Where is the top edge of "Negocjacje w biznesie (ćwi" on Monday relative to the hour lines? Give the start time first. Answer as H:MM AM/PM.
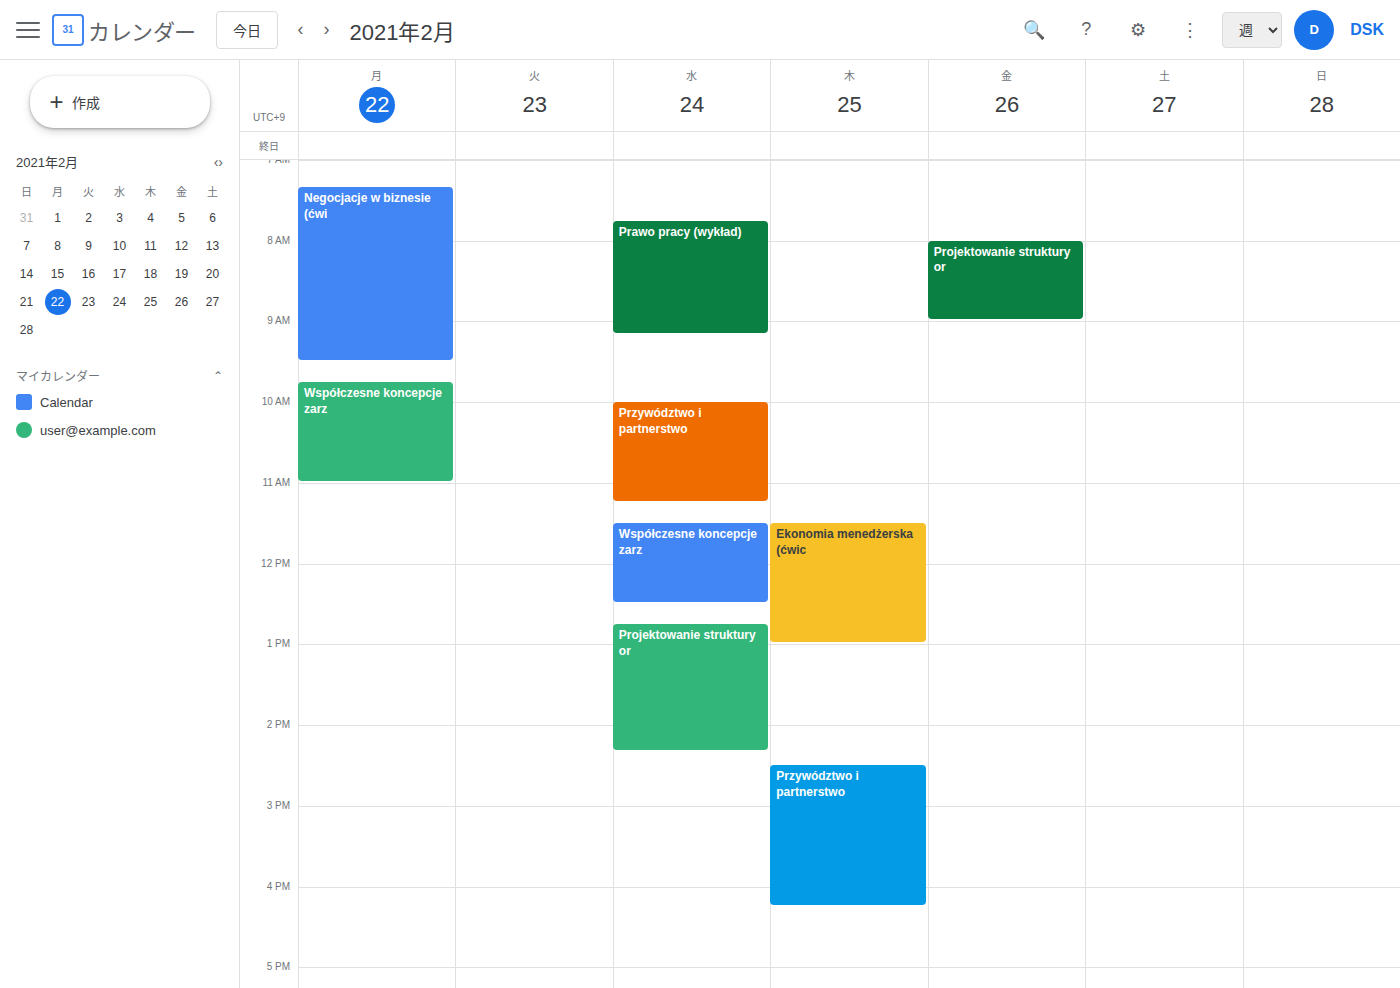
7:20 AM -- neither: 20 minutes below the 7 AM line and 40 minutes above the 8 AM line.